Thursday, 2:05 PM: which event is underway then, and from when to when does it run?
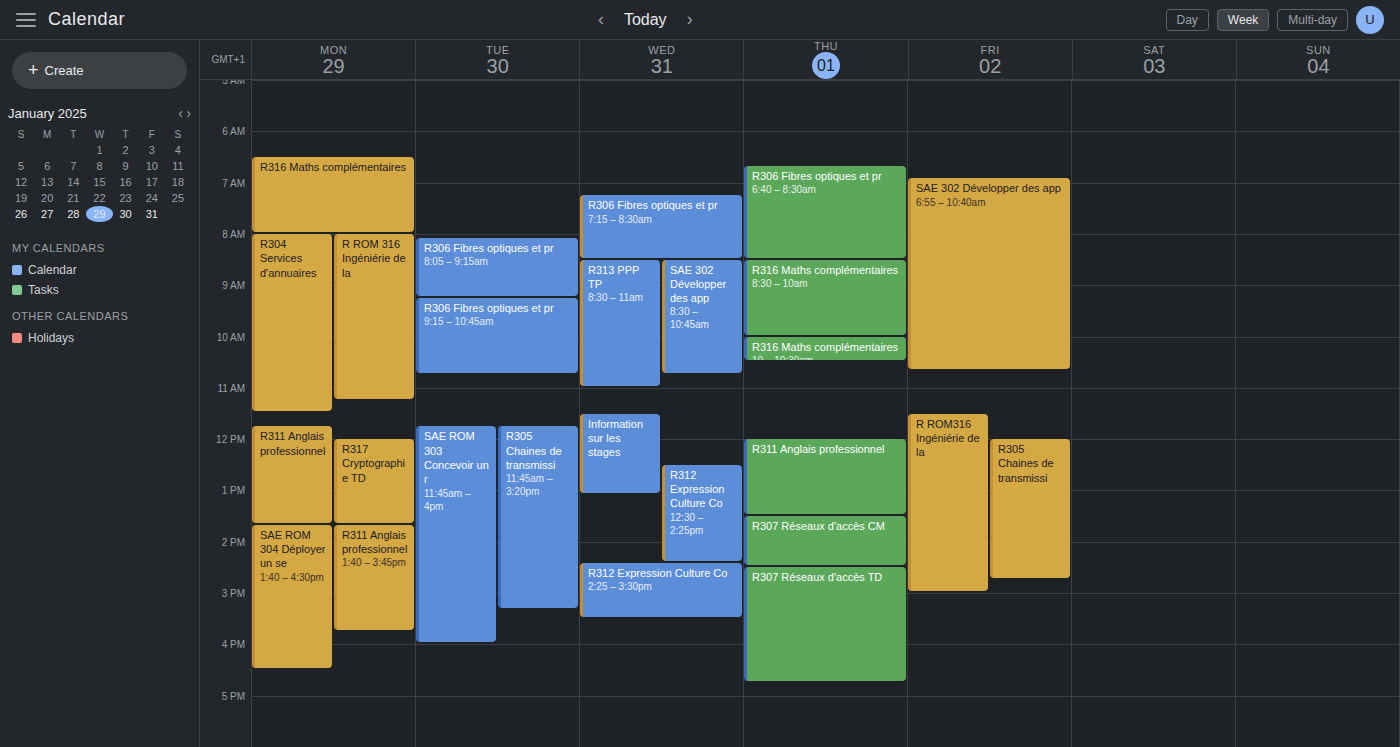
"R307 Réseaux d'accès CM", 1:30 PM to 2:30 PM